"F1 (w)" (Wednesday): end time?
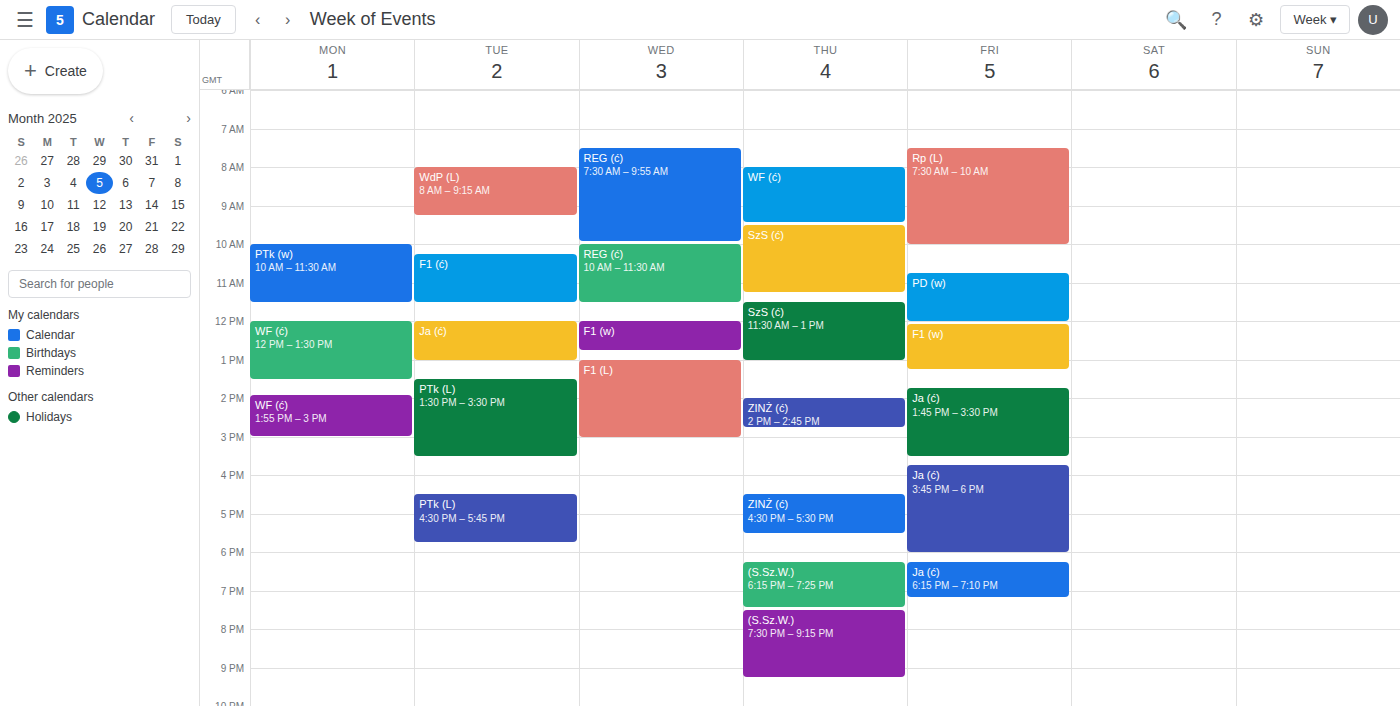
12:45 PM